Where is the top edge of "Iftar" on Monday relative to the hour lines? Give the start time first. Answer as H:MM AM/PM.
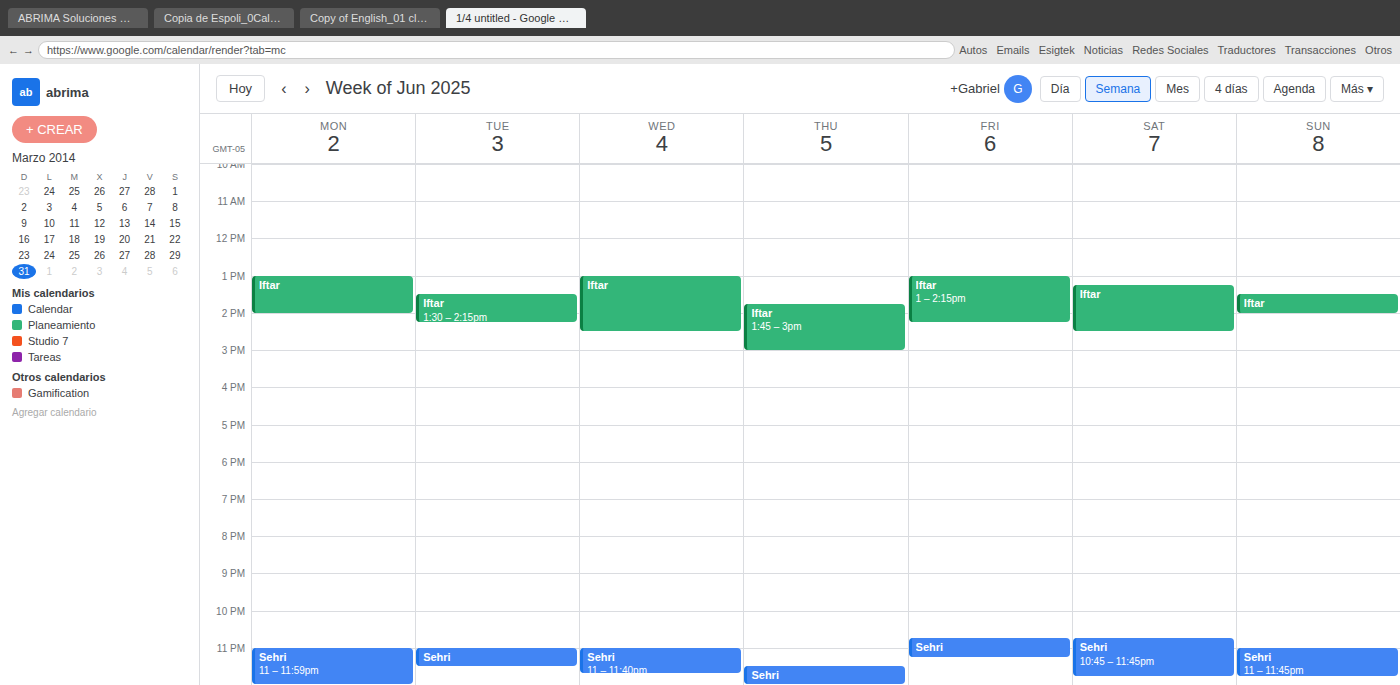
1:00 PM -- exactly on the 1 PM line.